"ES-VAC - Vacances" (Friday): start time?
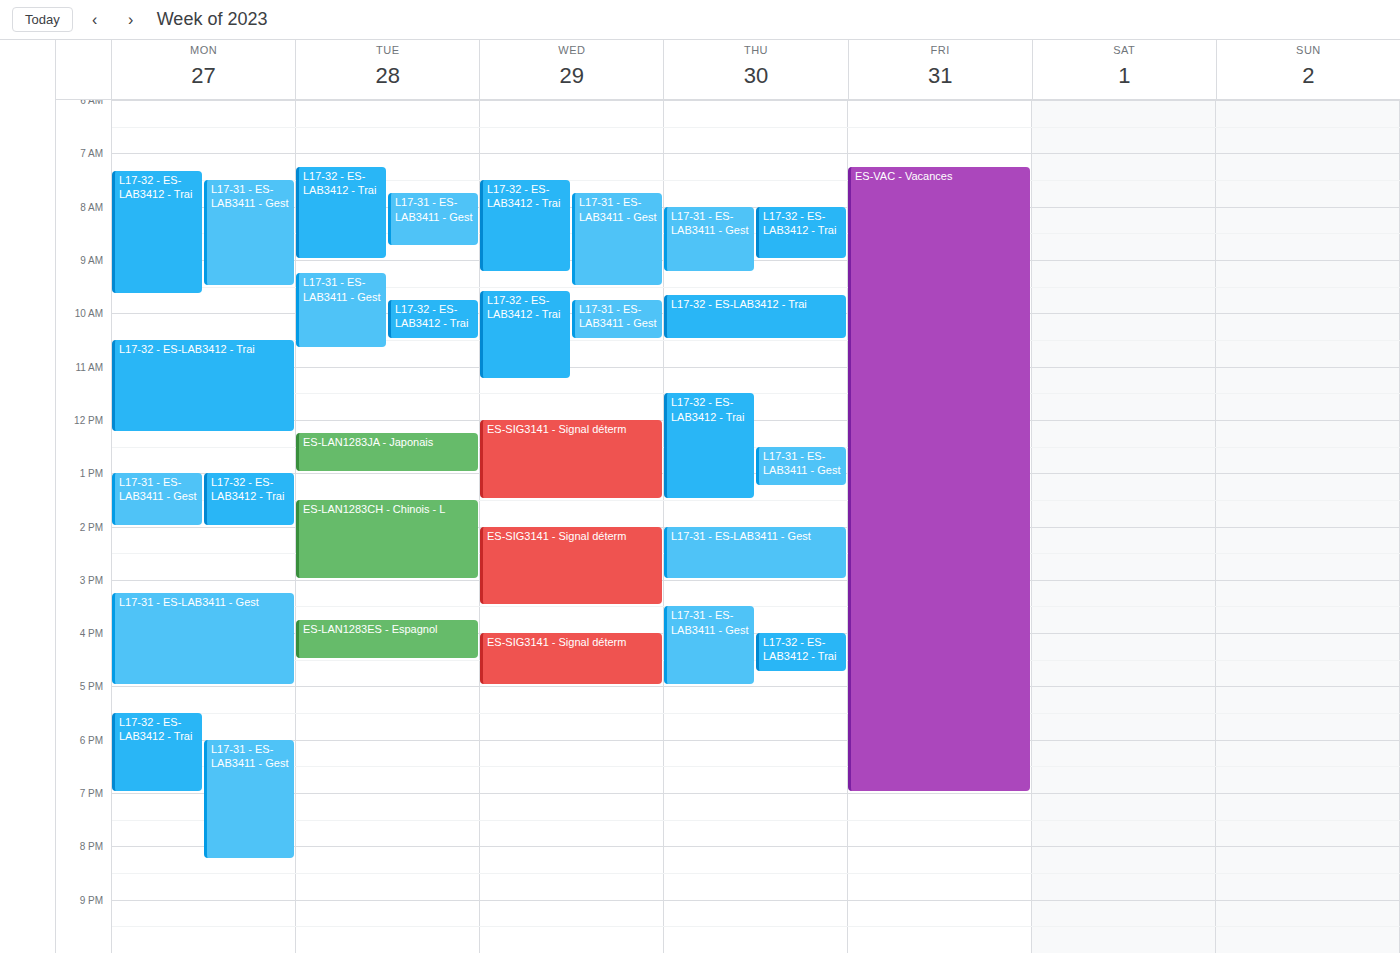
7:15 AM